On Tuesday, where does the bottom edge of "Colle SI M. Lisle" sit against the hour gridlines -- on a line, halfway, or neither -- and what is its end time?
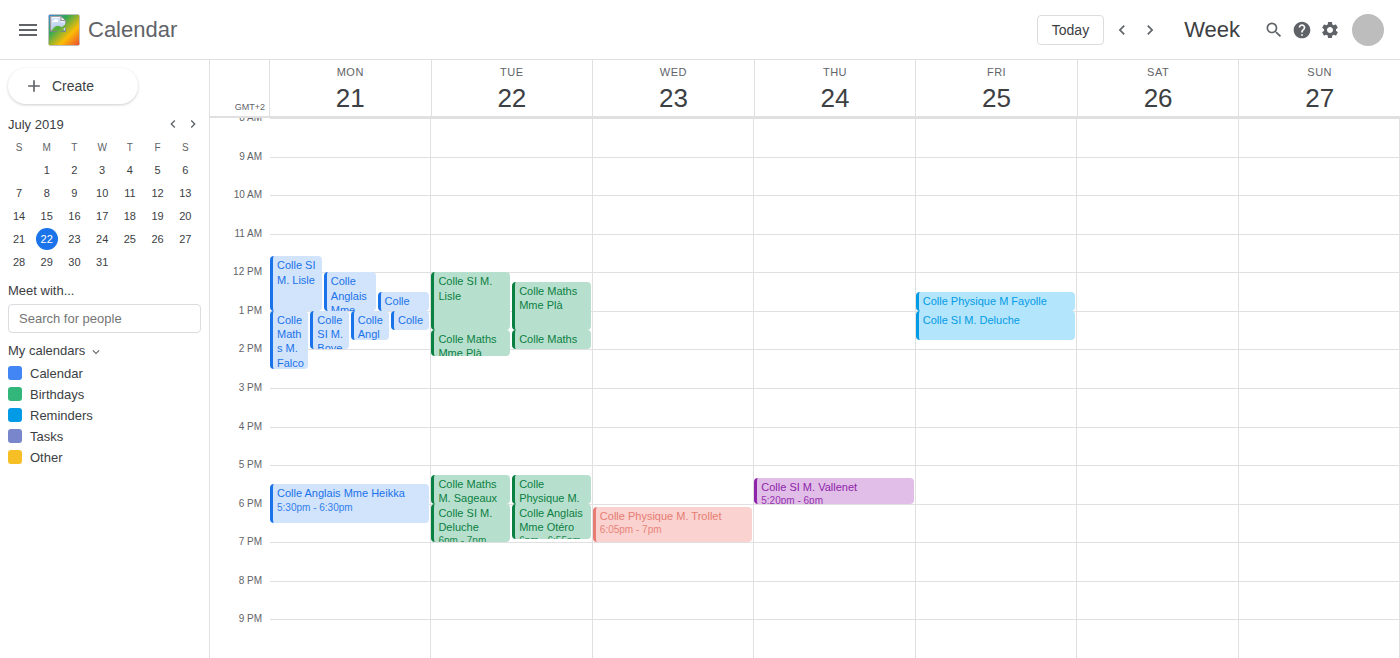
1:30 PM -- halfway between the 1 PM and 2 PM lines.